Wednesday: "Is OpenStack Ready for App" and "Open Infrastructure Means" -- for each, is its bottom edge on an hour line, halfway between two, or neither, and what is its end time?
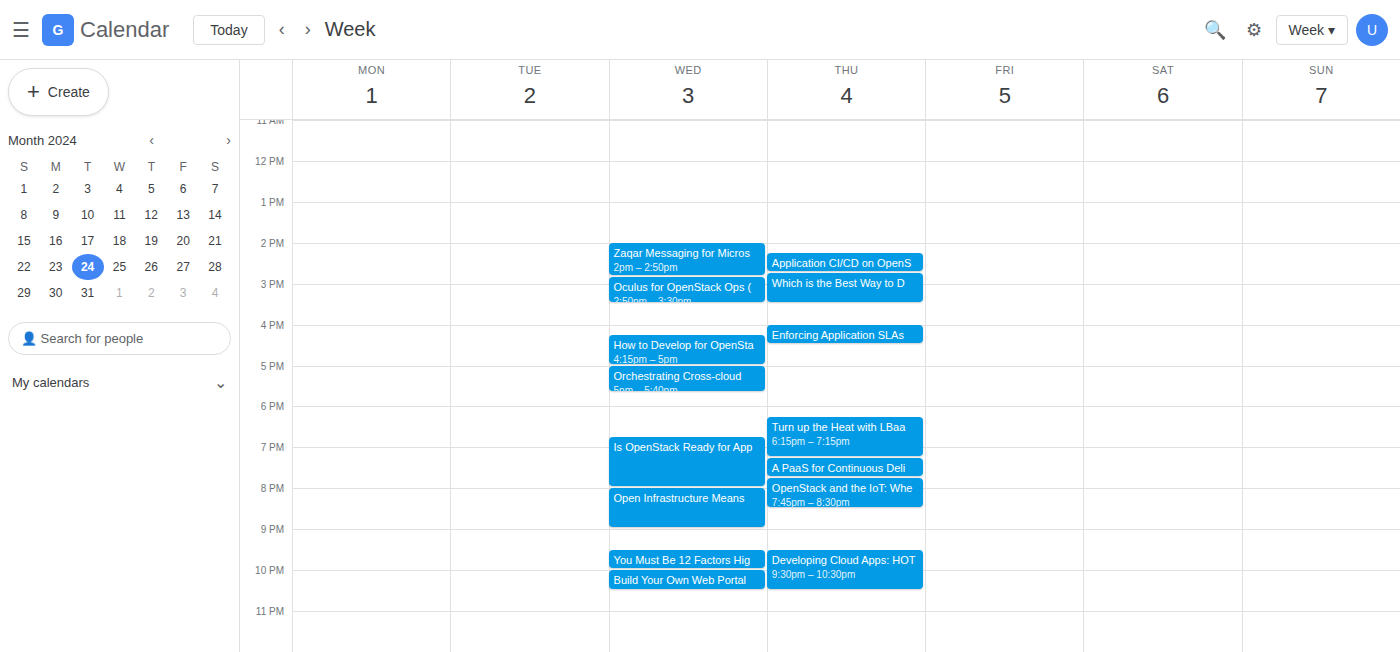
"Is OpenStack Ready for App": 8:00 PM, exactly on the 8 PM line. "Open Infrastructure Means": 9:00 PM, exactly on the 9 PM line.